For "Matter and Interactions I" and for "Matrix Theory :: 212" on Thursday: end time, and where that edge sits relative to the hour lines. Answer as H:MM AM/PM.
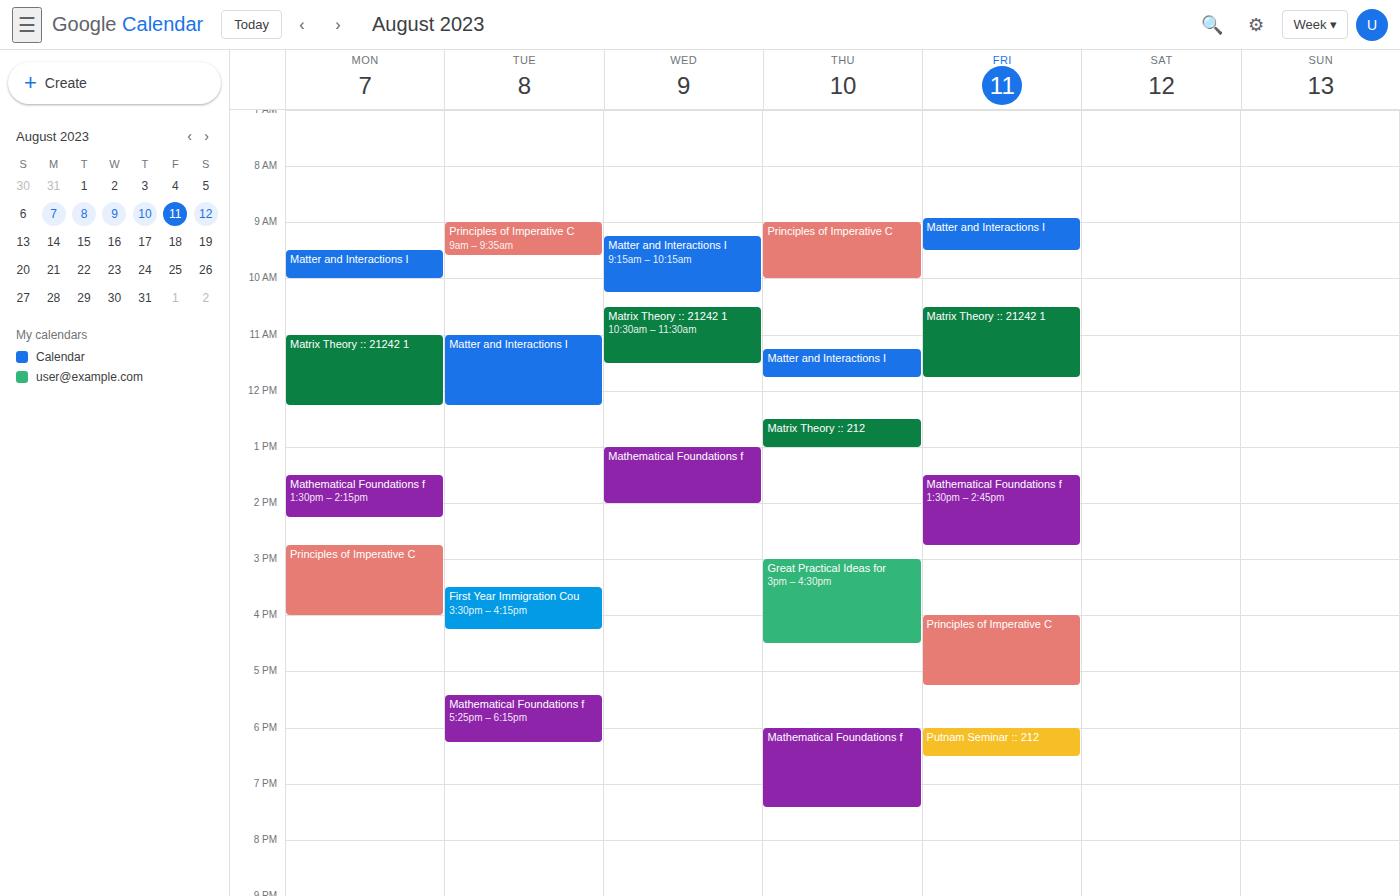
"Matter and Interactions I": 11:45 AM, neither: three quarters of the way from the 11 AM line to the 12 PM line. "Matrix Theory :: 212": 1:00 PM, exactly on the 1 PM line.